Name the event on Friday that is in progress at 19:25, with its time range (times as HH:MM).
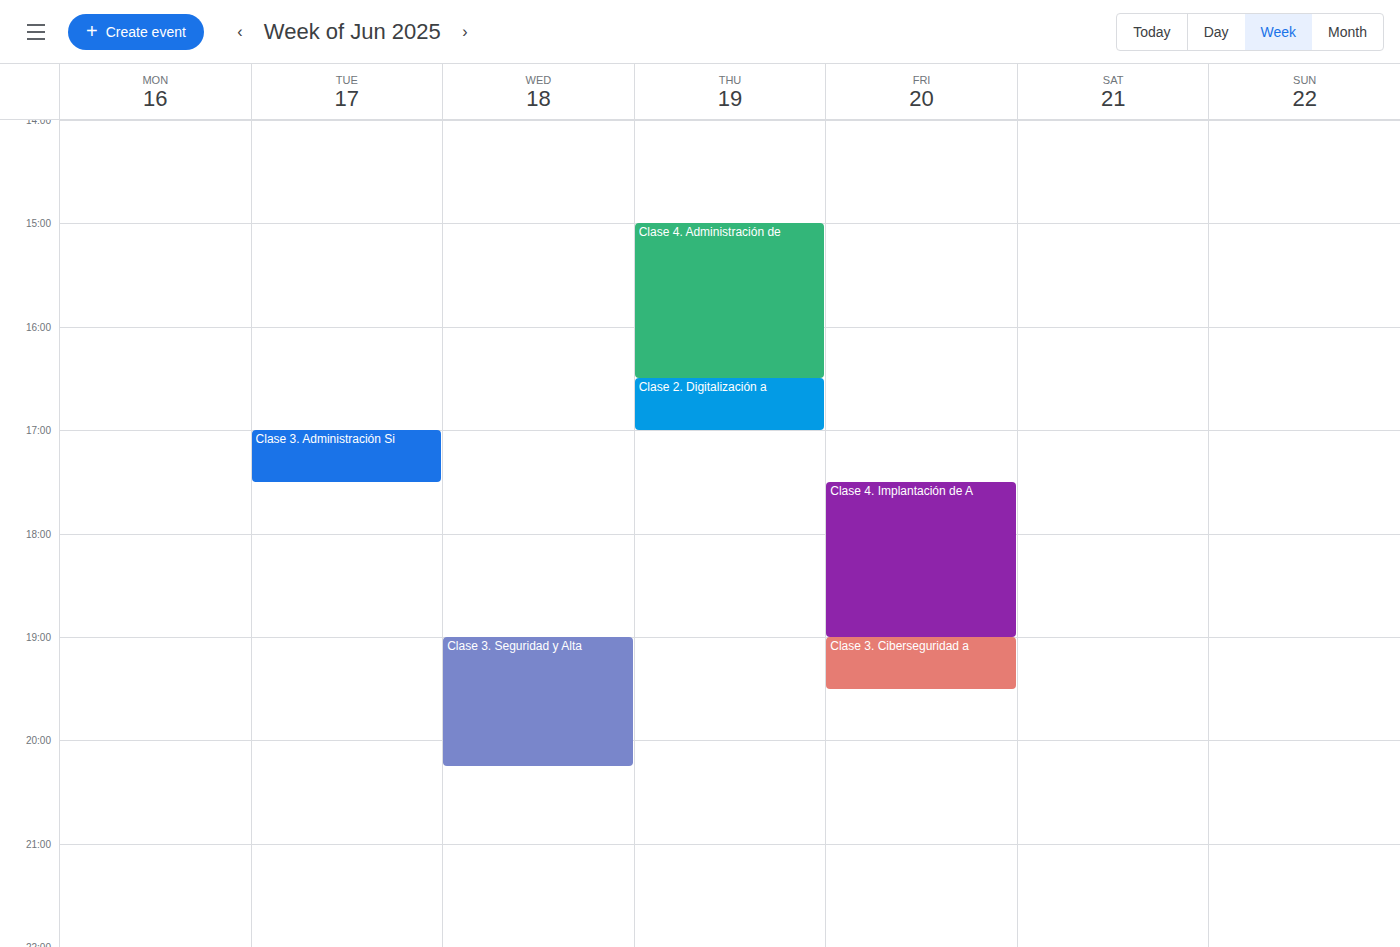
"Clase 3. Ciberseguridad a", 19:00 to 19:30